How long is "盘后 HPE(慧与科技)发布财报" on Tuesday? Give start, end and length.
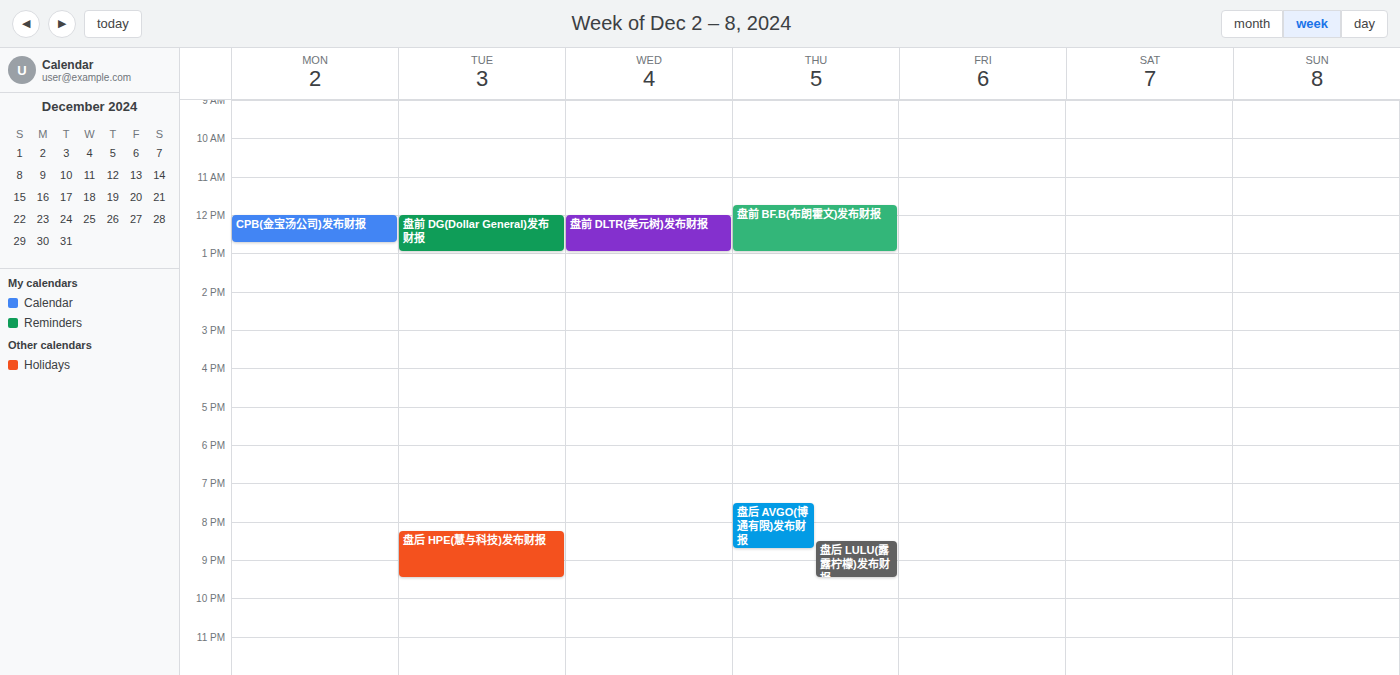
8:15 PM to 9:30 PM, 1 hour 15 minutes